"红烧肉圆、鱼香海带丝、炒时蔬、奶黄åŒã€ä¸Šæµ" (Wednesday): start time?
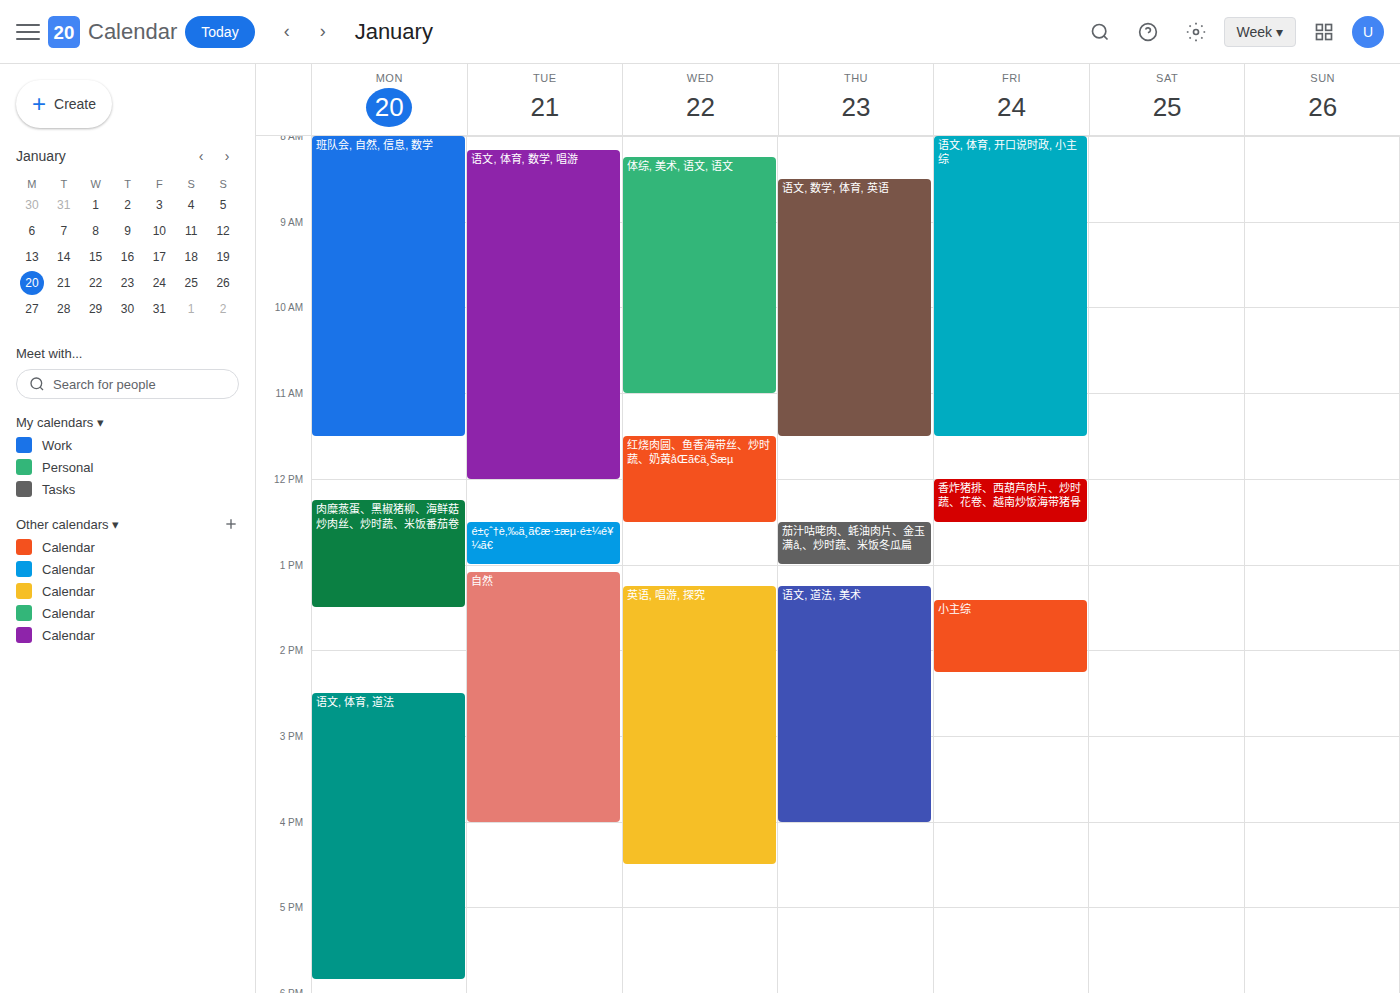
11:30 AM